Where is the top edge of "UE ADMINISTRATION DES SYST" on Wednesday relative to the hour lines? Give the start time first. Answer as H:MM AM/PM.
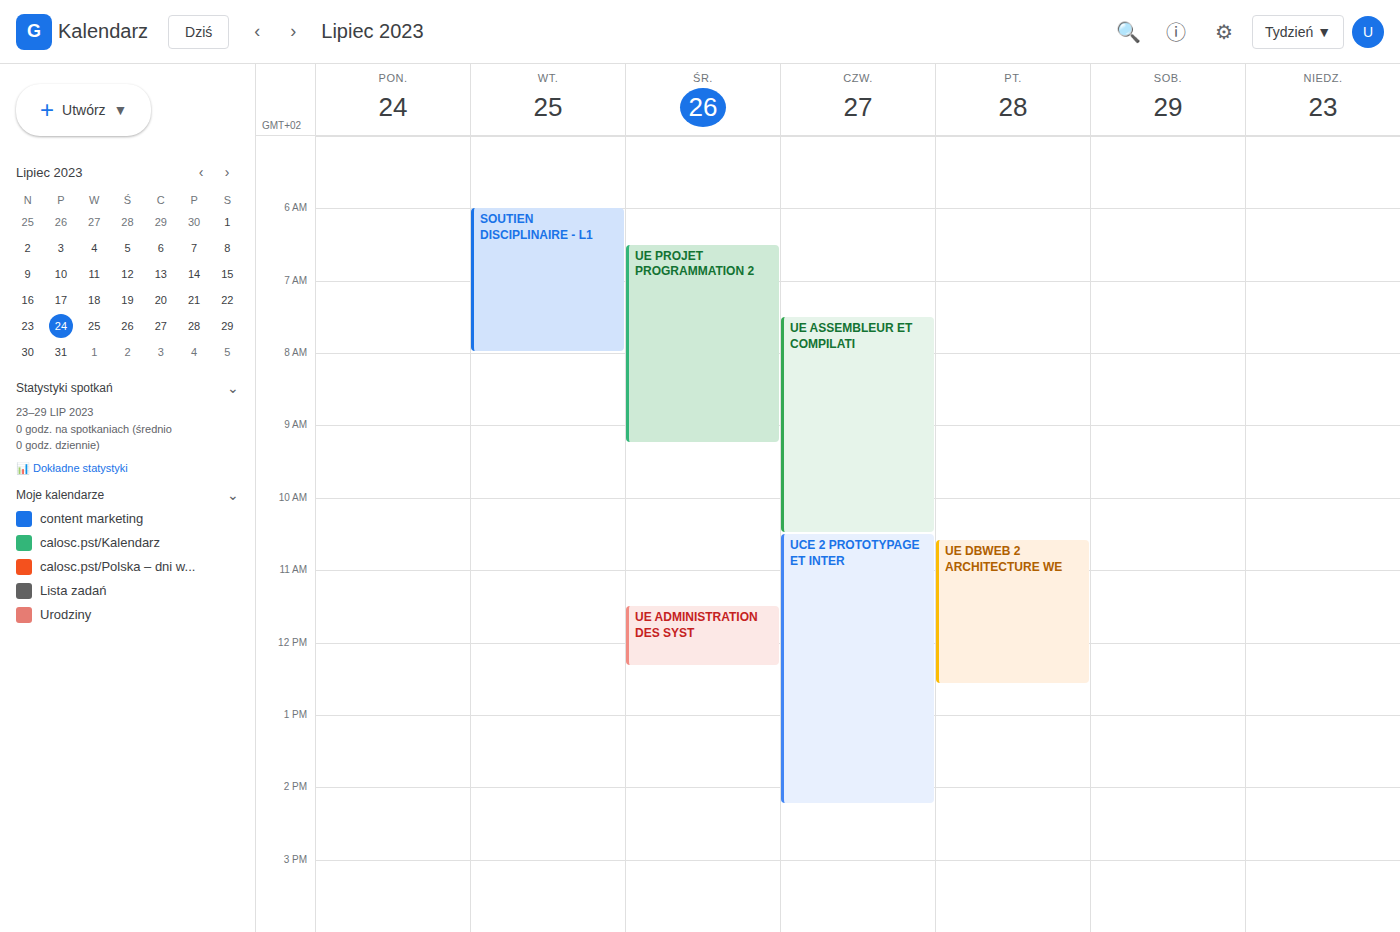
11:30 AM -- halfway between the 11 AM and 12 PM lines.